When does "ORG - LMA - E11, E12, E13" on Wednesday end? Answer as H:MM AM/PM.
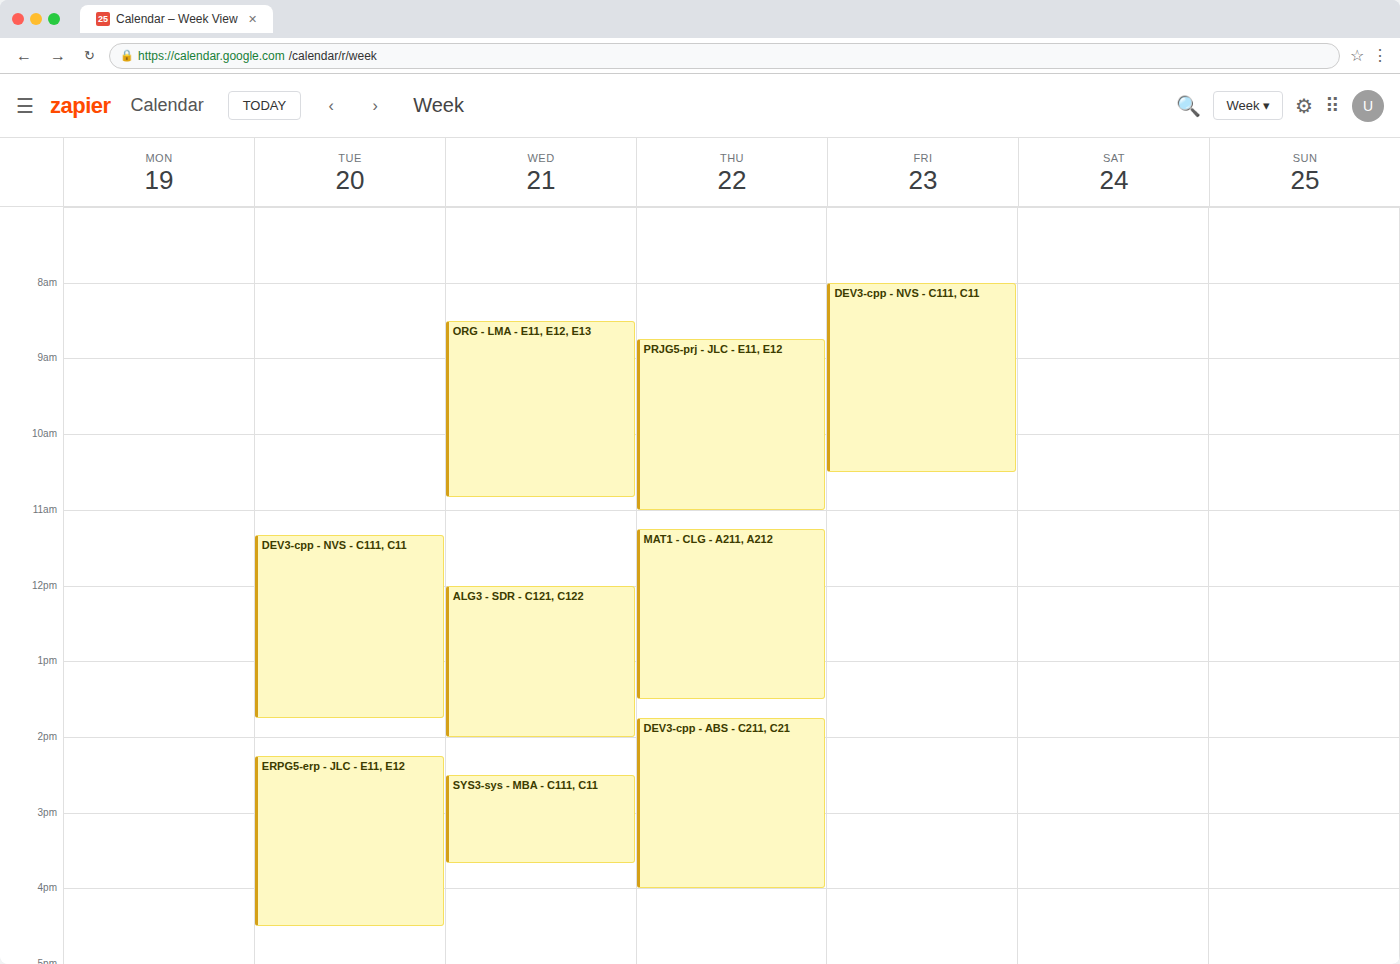
10:50 AM